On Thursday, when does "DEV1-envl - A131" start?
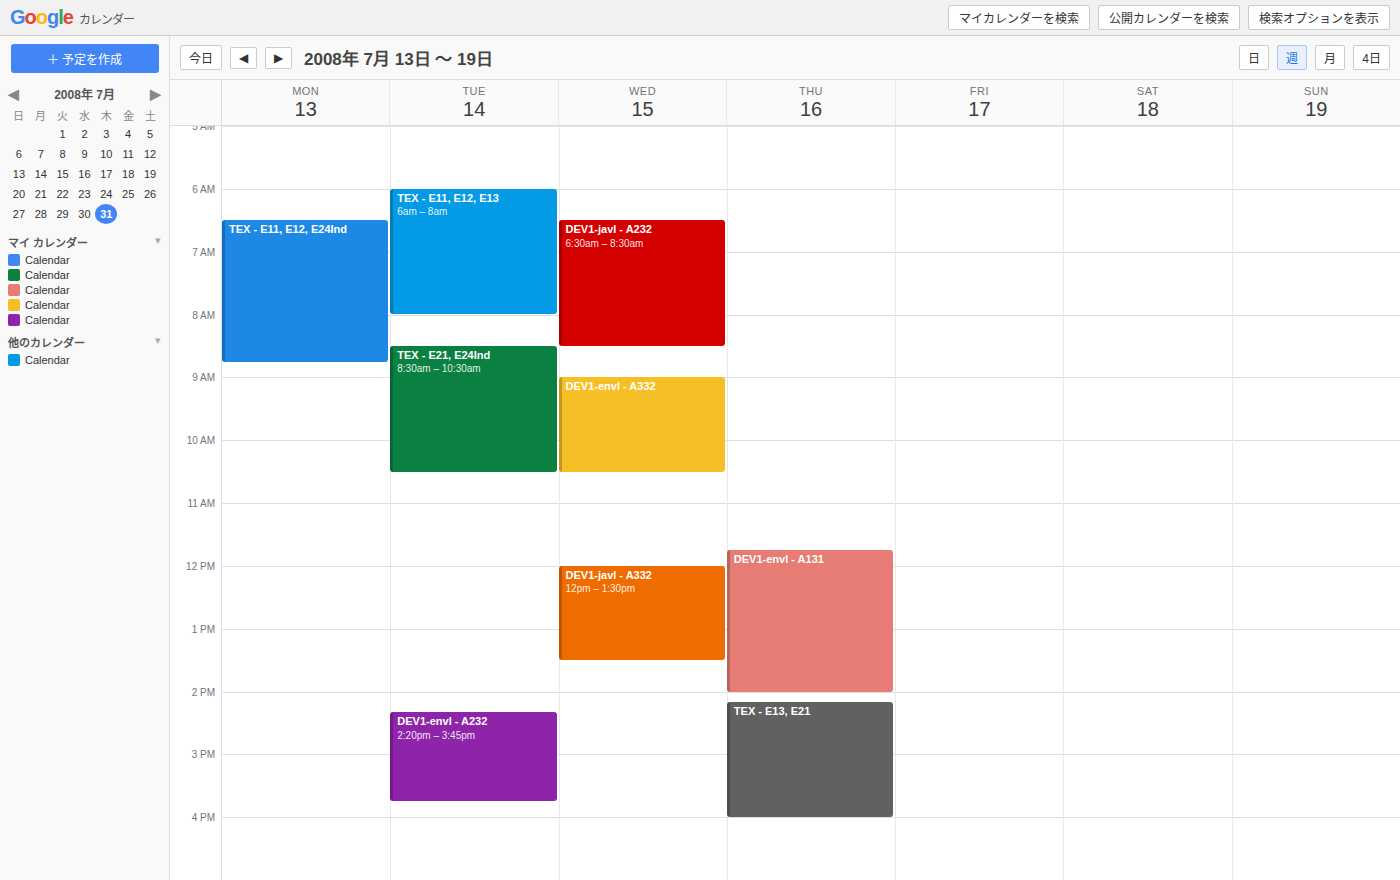
11:45 AM